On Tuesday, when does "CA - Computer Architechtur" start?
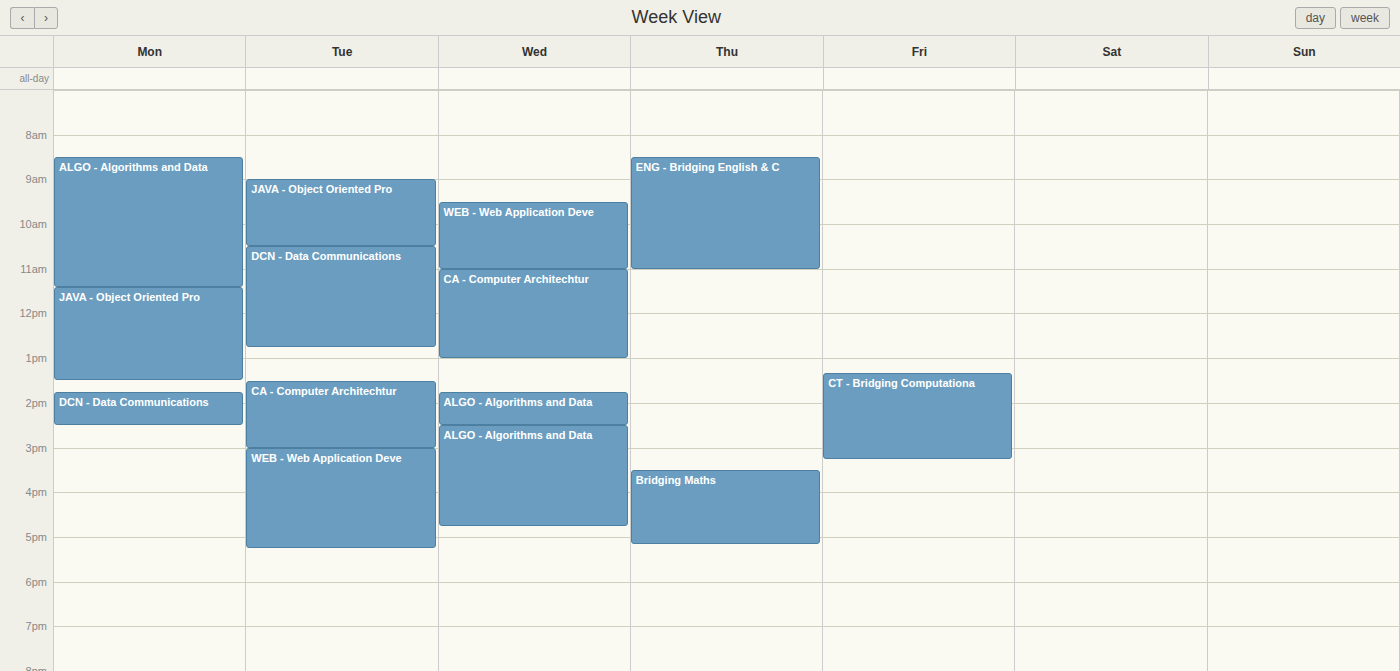
1:30 PM